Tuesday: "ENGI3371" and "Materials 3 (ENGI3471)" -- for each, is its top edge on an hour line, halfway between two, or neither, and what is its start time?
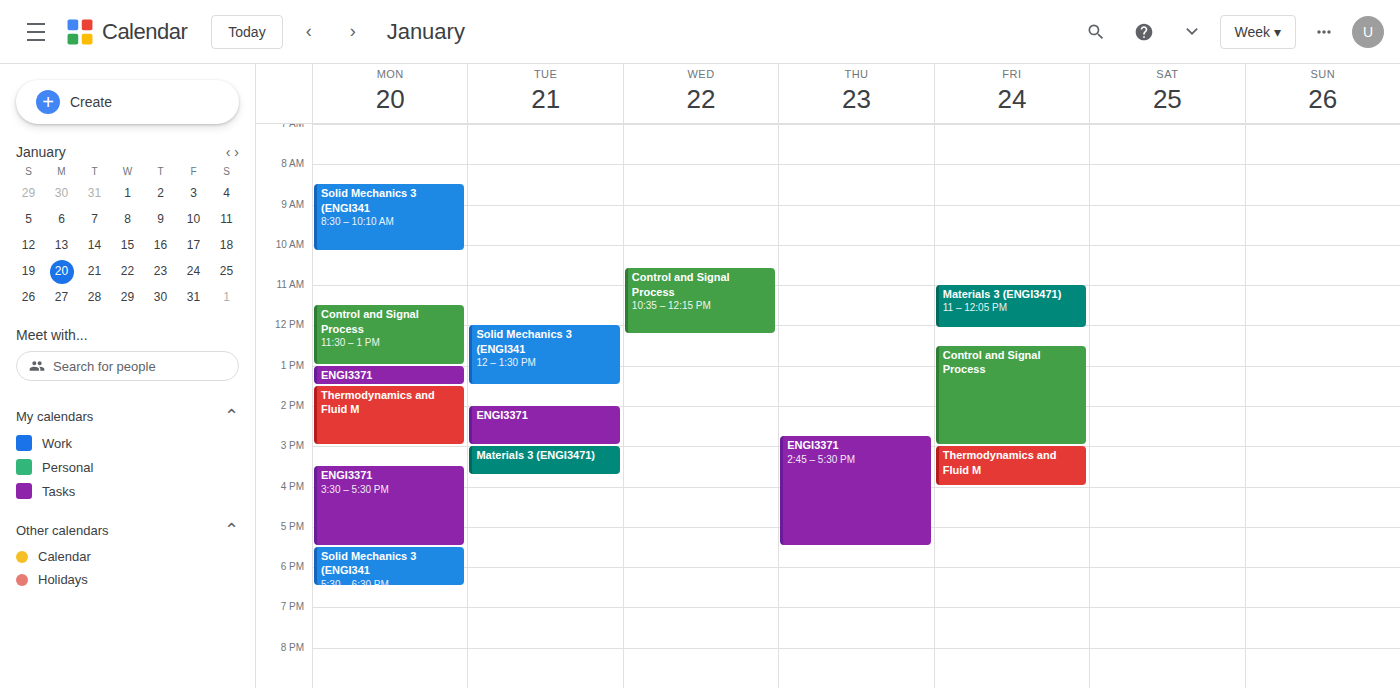
"ENGI3371": 2:00 PM, exactly on the 2 PM line. "Materials 3 (ENGI3471)": 3:00 PM, exactly on the 3 PM line.